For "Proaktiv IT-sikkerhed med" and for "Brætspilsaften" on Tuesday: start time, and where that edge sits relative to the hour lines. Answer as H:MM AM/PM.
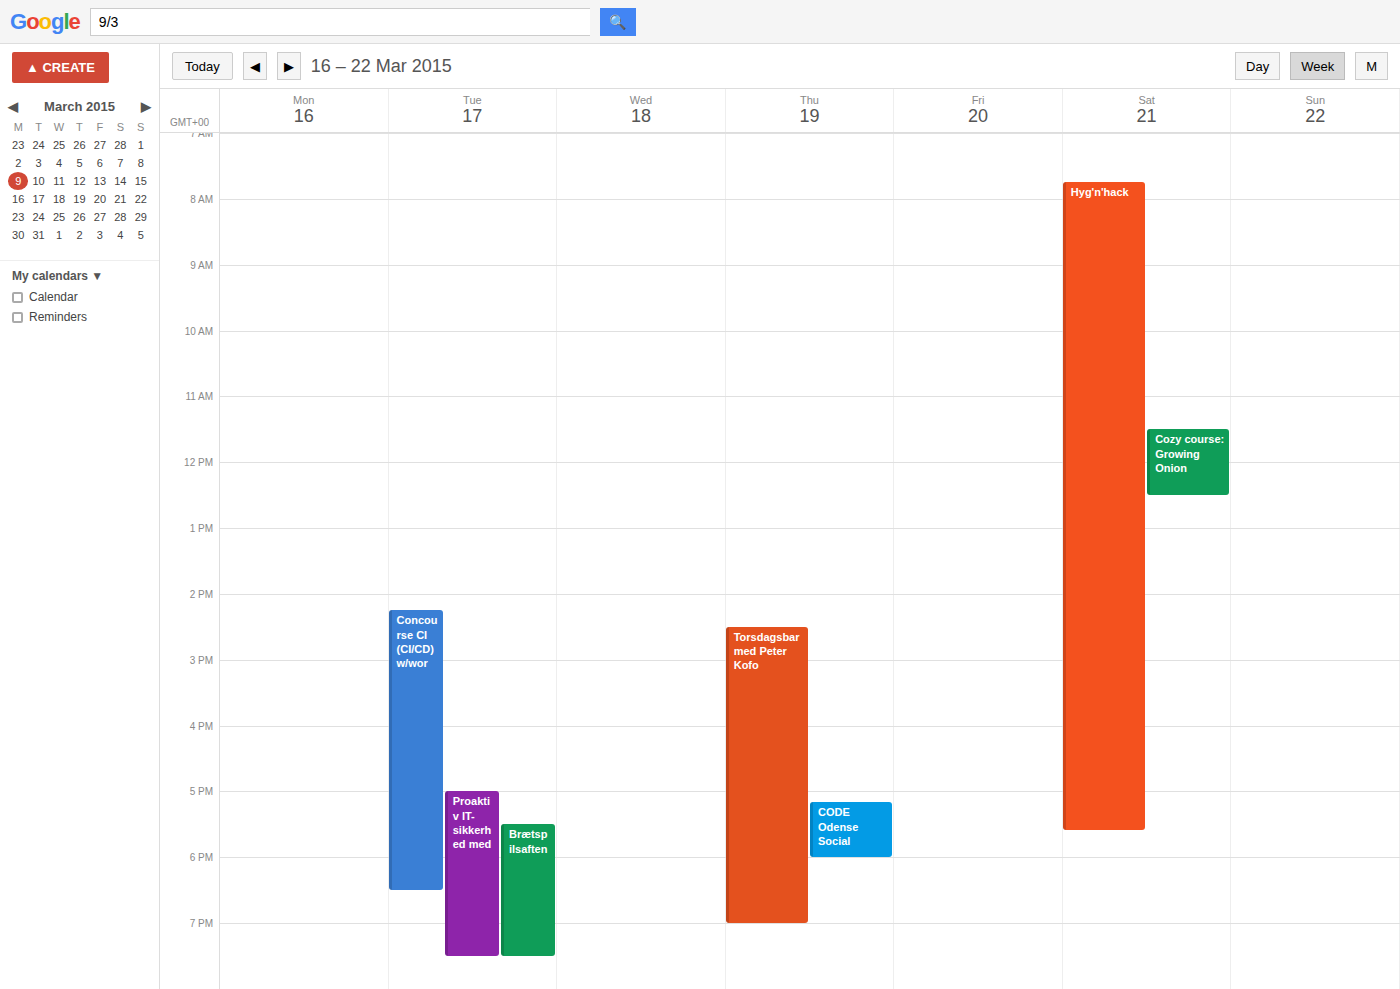
"Proaktiv IT-sikkerhed med": 5:00 PM, exactly on the 5 PM line. "Brætspilsaften": 5:30 PM, halfway between the 5 PM and 6 PM lines.